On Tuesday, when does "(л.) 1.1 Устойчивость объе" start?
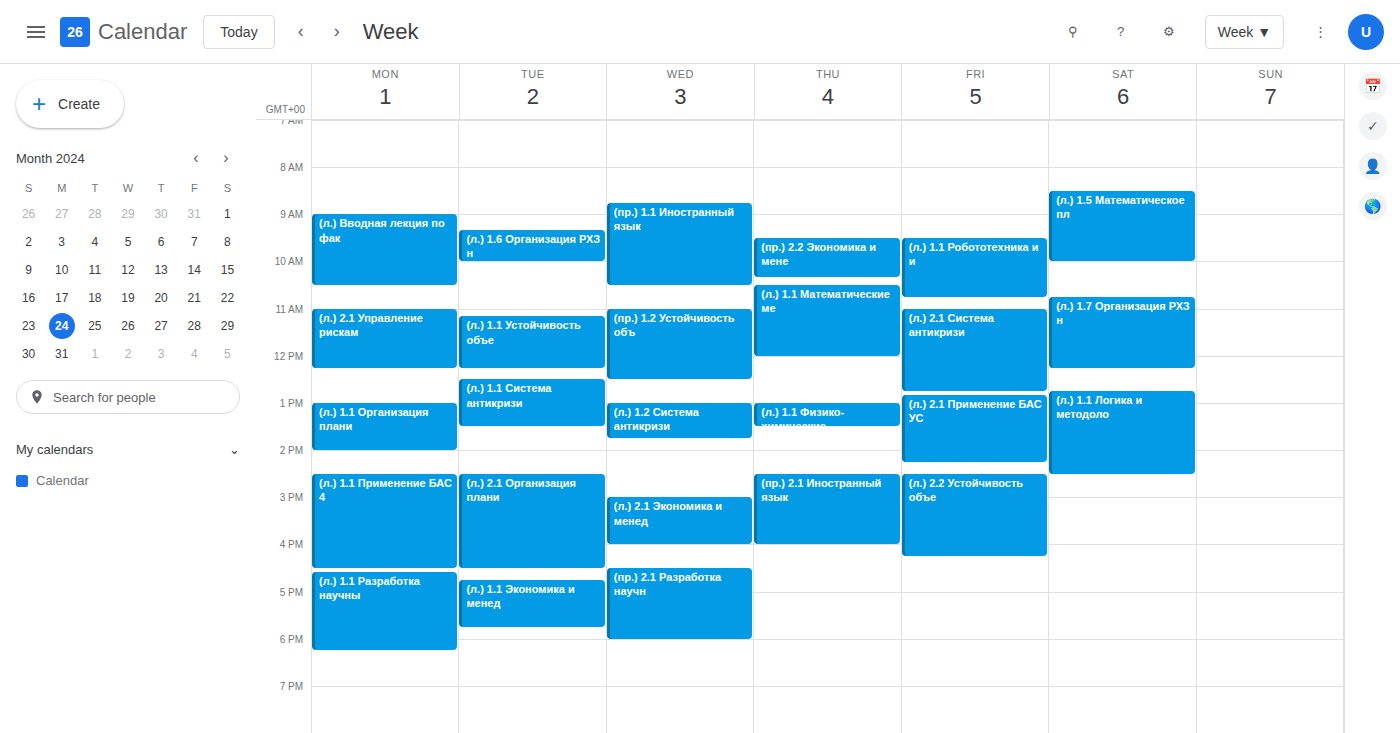
11:10 AM